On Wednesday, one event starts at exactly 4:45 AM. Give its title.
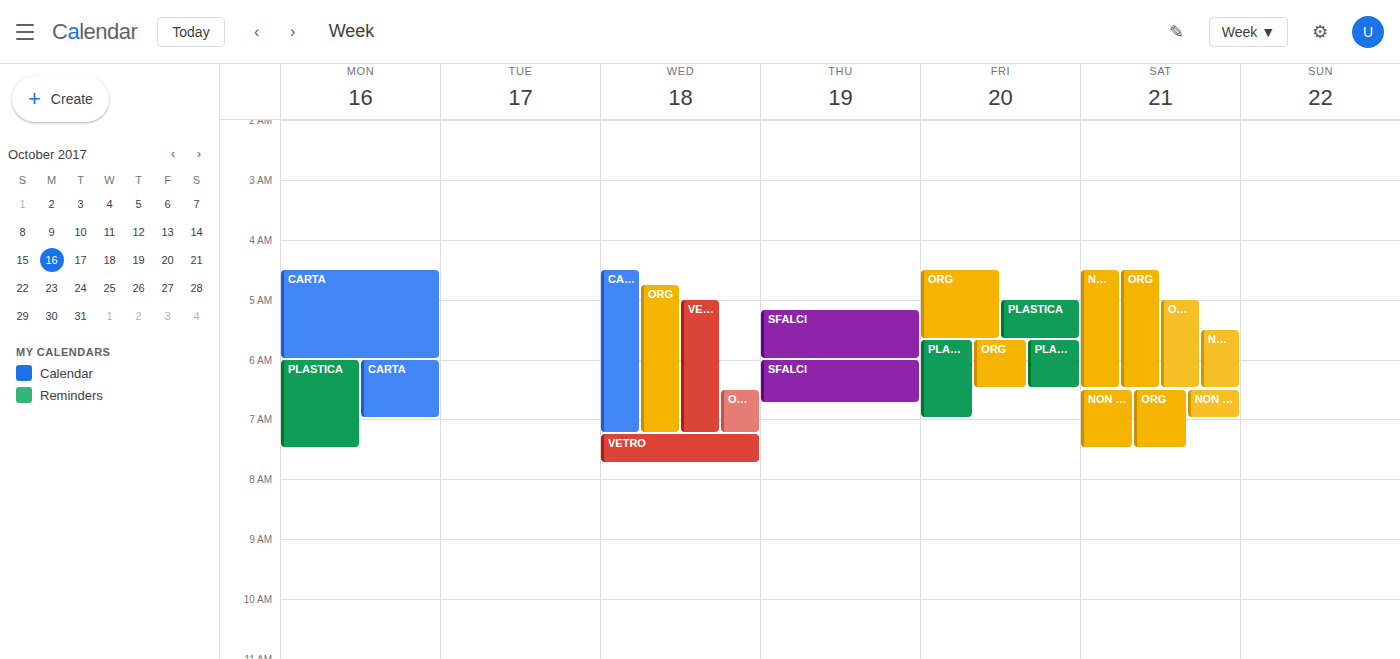
"ORG"